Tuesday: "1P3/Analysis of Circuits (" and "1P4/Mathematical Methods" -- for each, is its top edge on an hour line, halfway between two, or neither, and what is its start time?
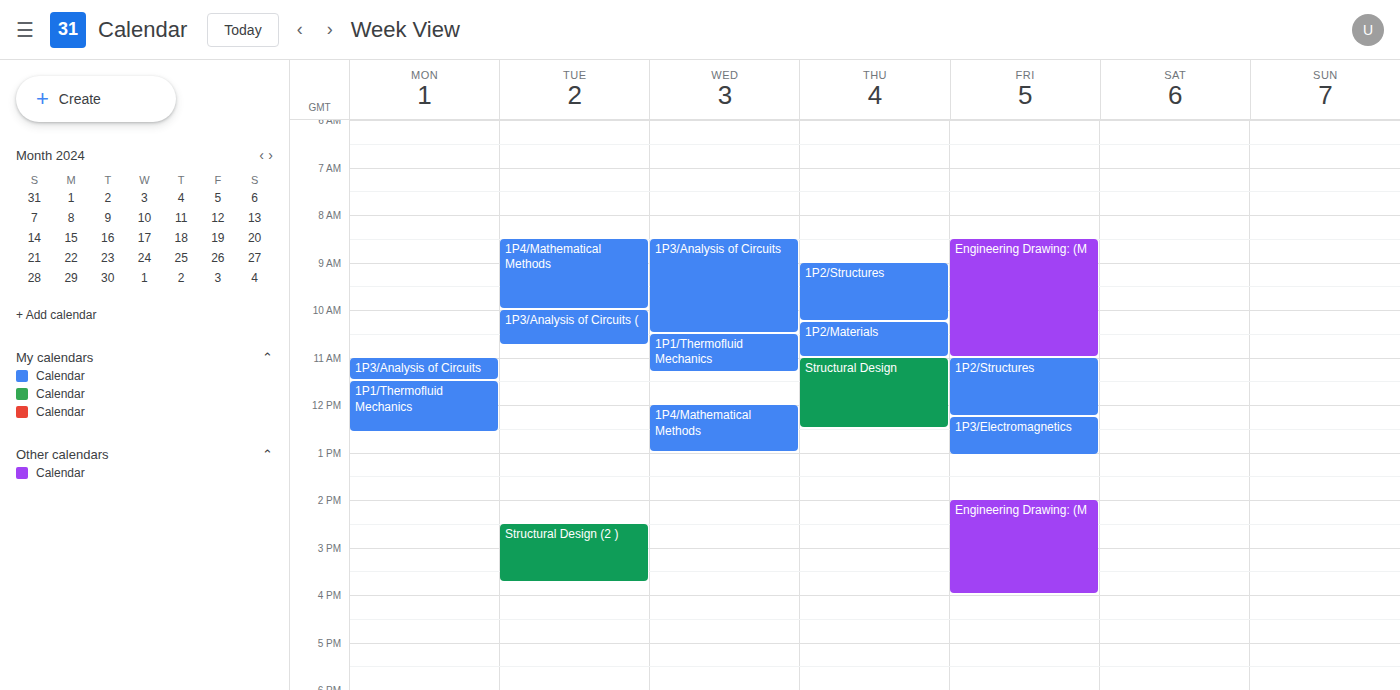
"1P3/Analysis of Circuits (": 10:00, exactly on the 10:00 line. "1P4/Mathematical Methods": 08:30, halfway between the 08:00 and 09:00 lines.